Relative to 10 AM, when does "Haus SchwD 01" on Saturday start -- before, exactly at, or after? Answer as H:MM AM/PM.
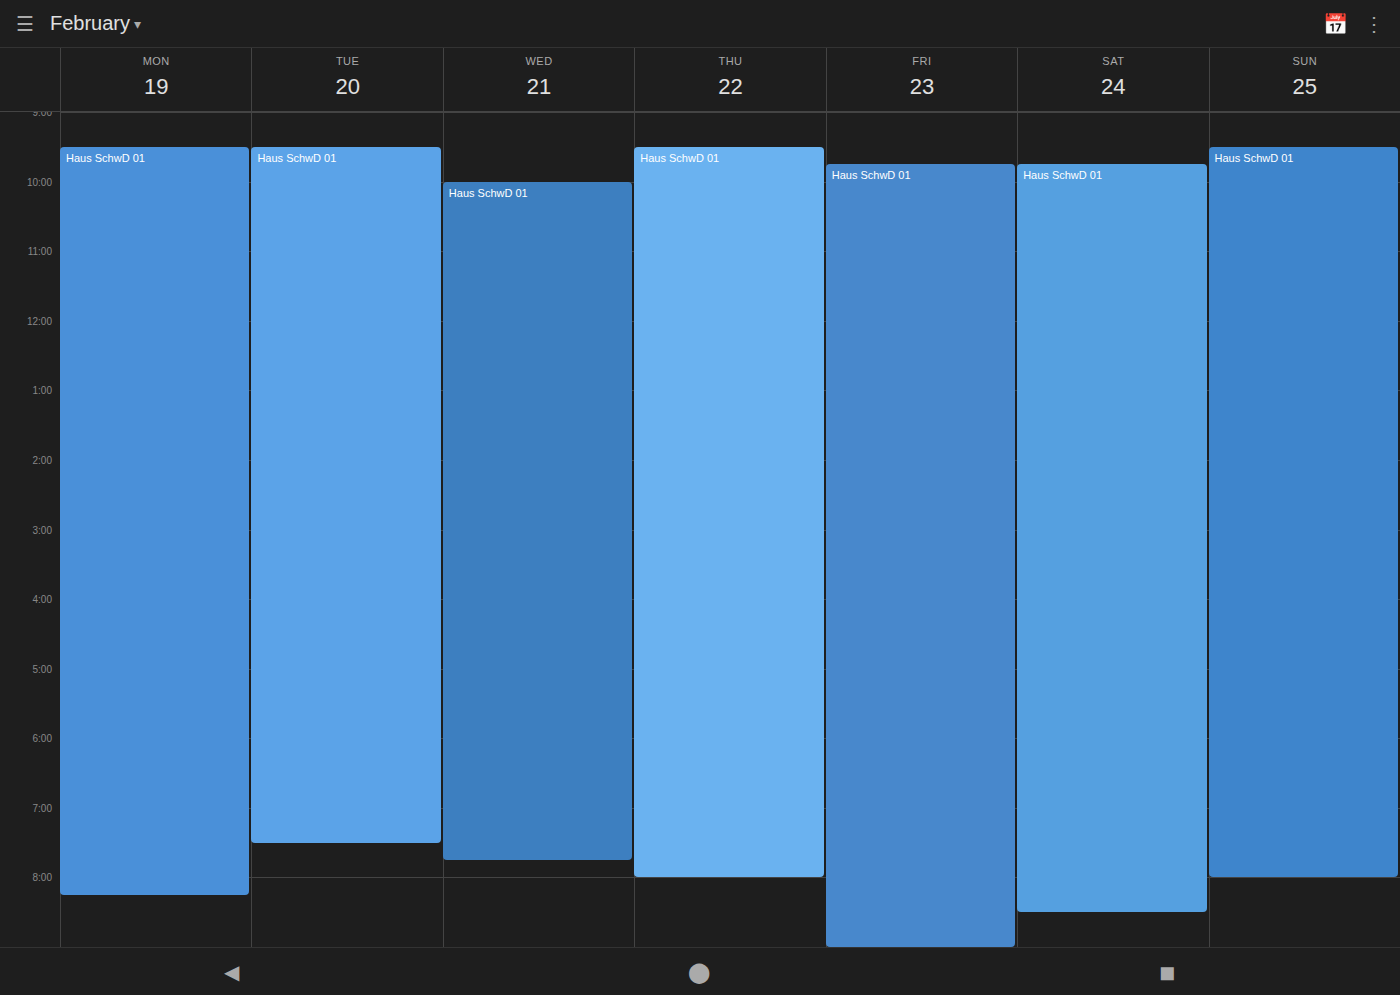
9:45 AM -- before 10 AM, 15 minutes above the 10 AM line.